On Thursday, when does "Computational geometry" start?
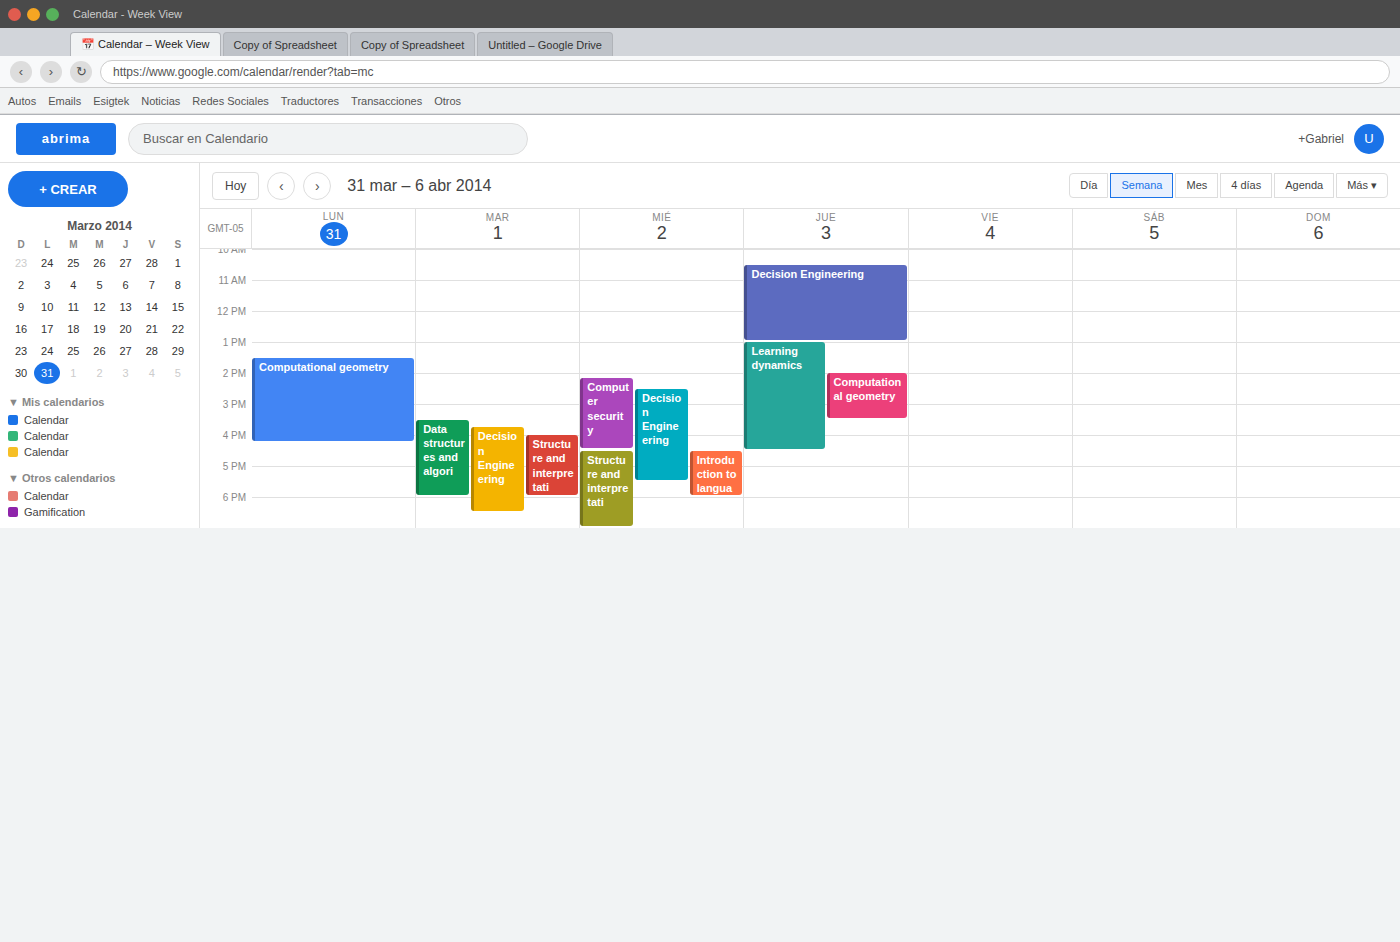
2:00 PM